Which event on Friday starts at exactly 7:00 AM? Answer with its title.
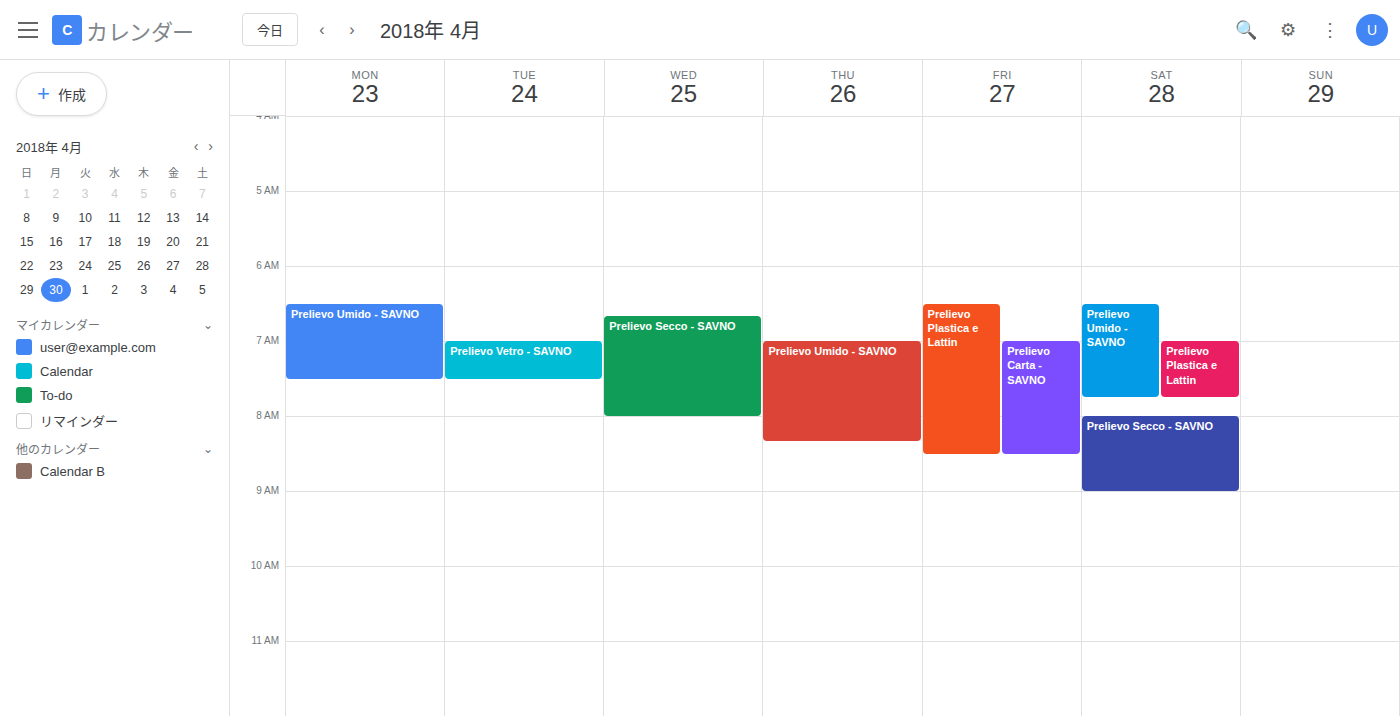
"Prelievo Carta - SAVNO"